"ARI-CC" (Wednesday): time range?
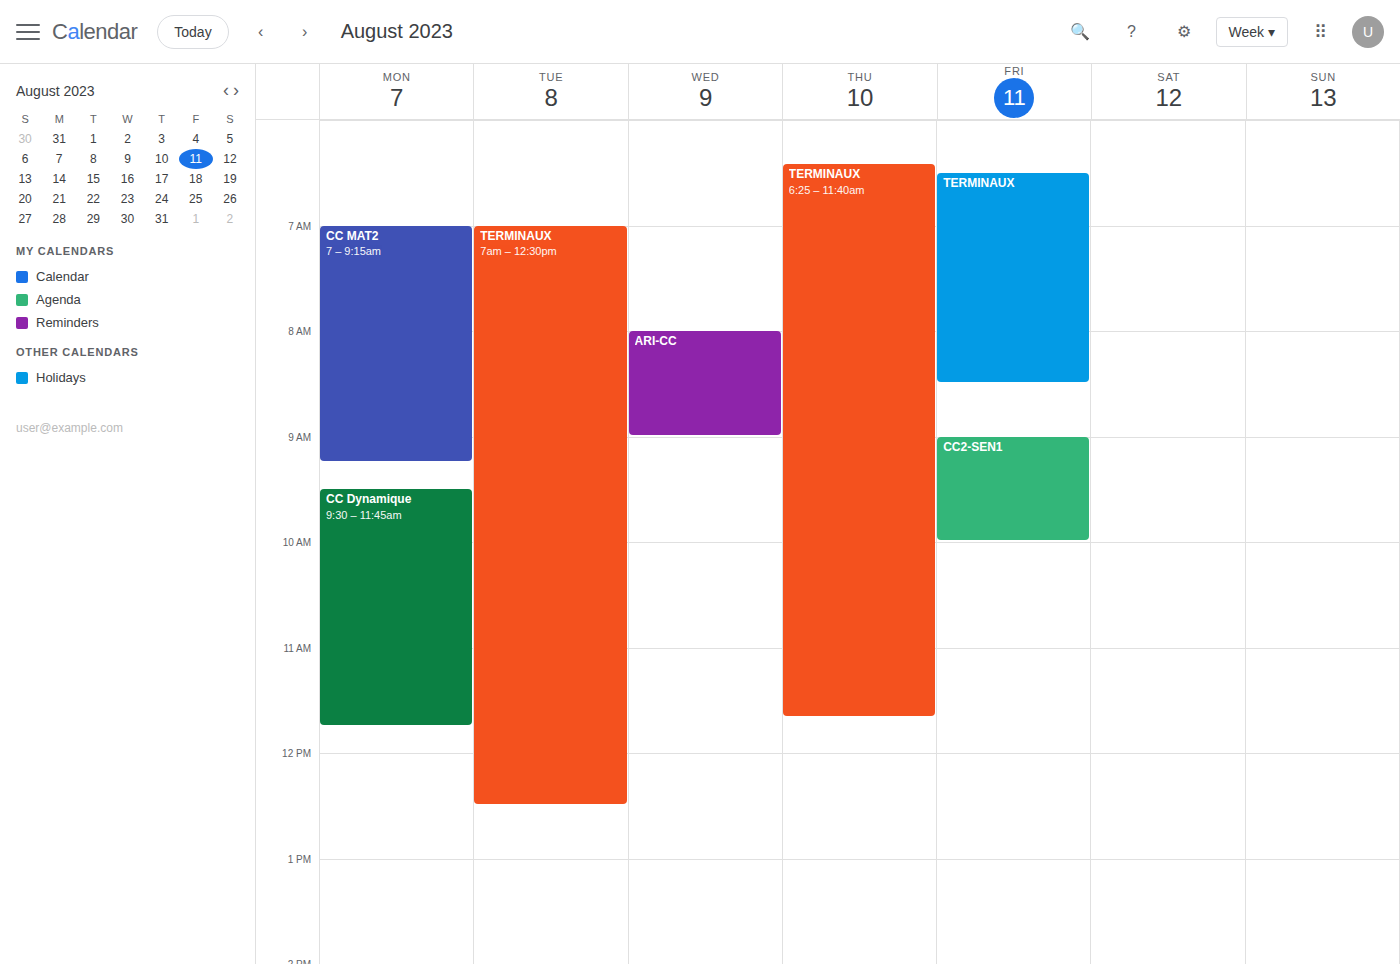
8:00 AM to 9:00 AM